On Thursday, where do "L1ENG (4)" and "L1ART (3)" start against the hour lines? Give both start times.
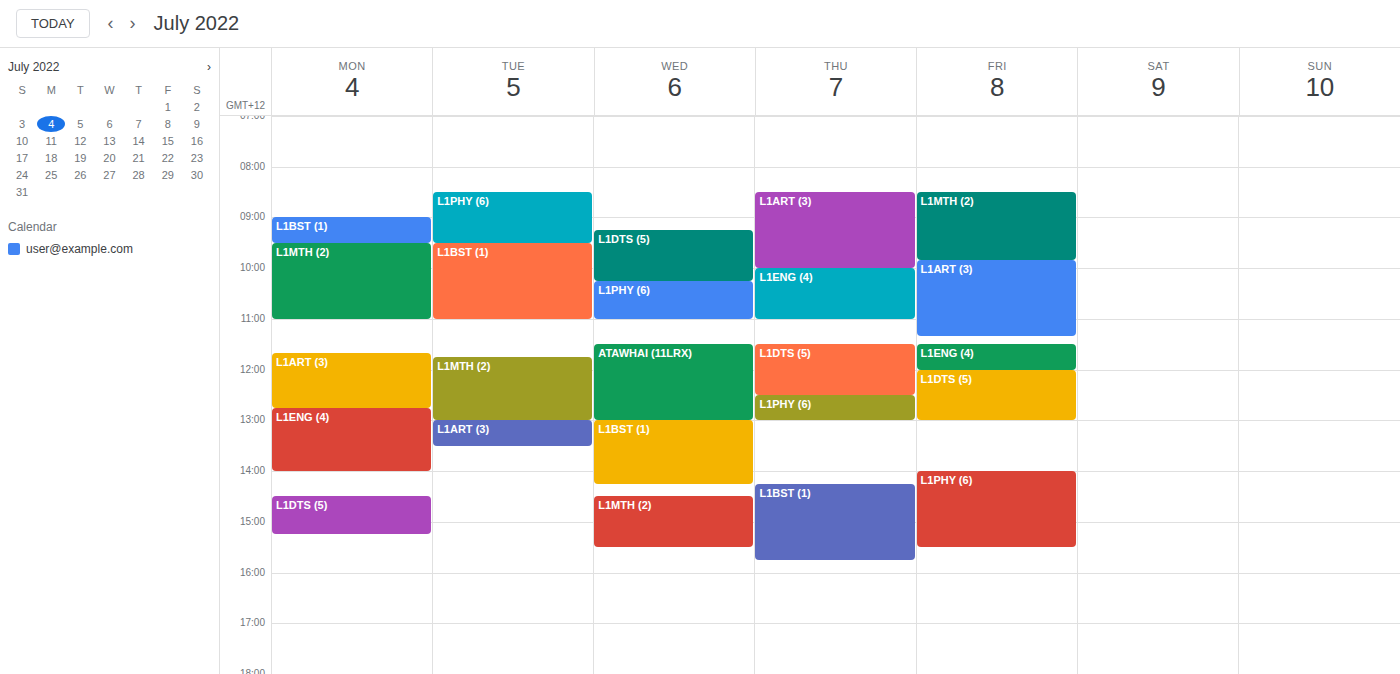
"L1ENG (4)": 10:00 AM, exactly on the 10 AM line. "L1ART (3)": 8:30 AM, halfway between the 8 AM and 9 AM lines.